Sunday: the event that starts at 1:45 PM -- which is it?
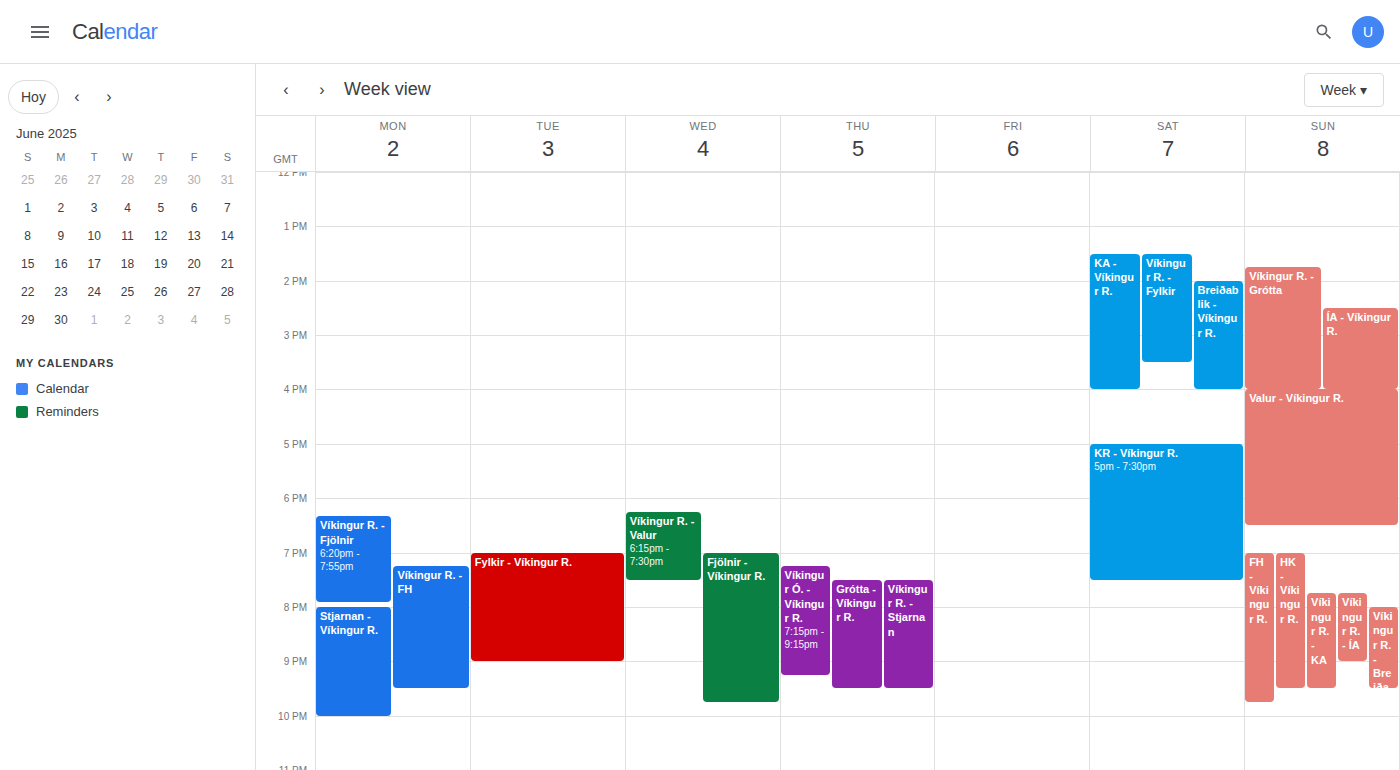
"Víkingur R. - Grótta"